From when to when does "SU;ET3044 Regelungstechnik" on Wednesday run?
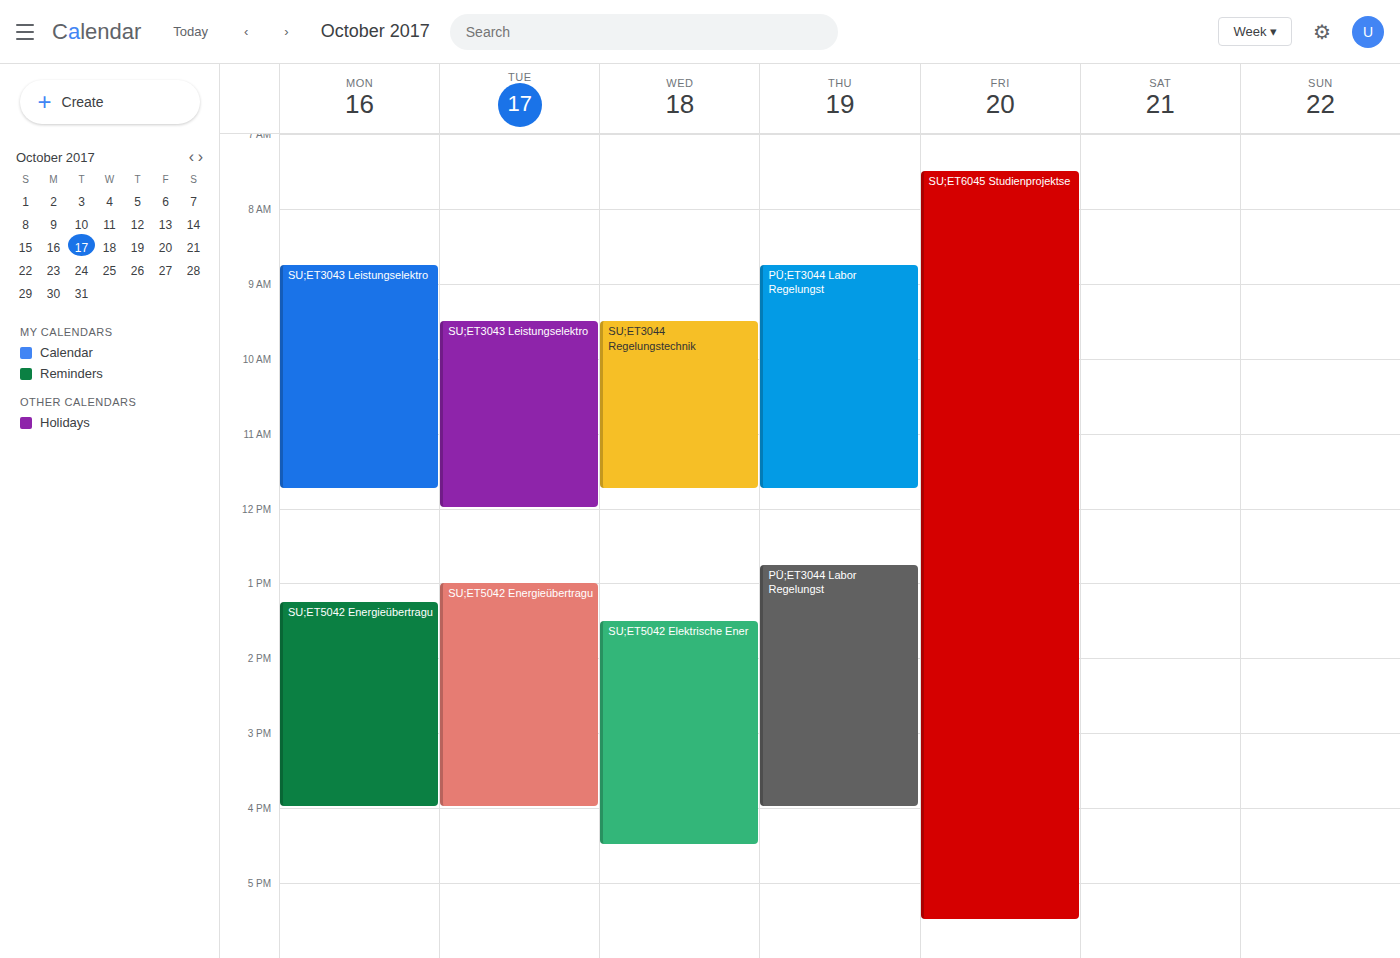
9:30 AM to 11:45 AM